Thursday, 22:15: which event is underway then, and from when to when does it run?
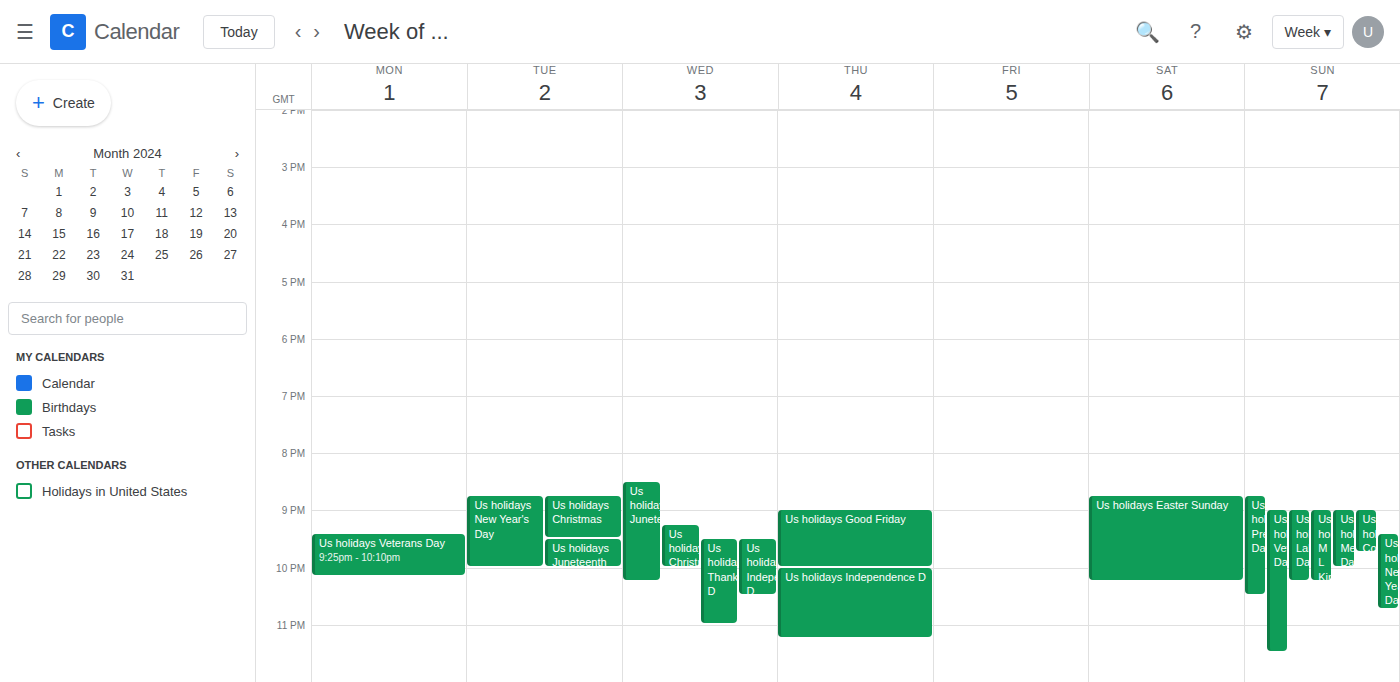
"Us holidays Independence D", 22:00 to 23:15